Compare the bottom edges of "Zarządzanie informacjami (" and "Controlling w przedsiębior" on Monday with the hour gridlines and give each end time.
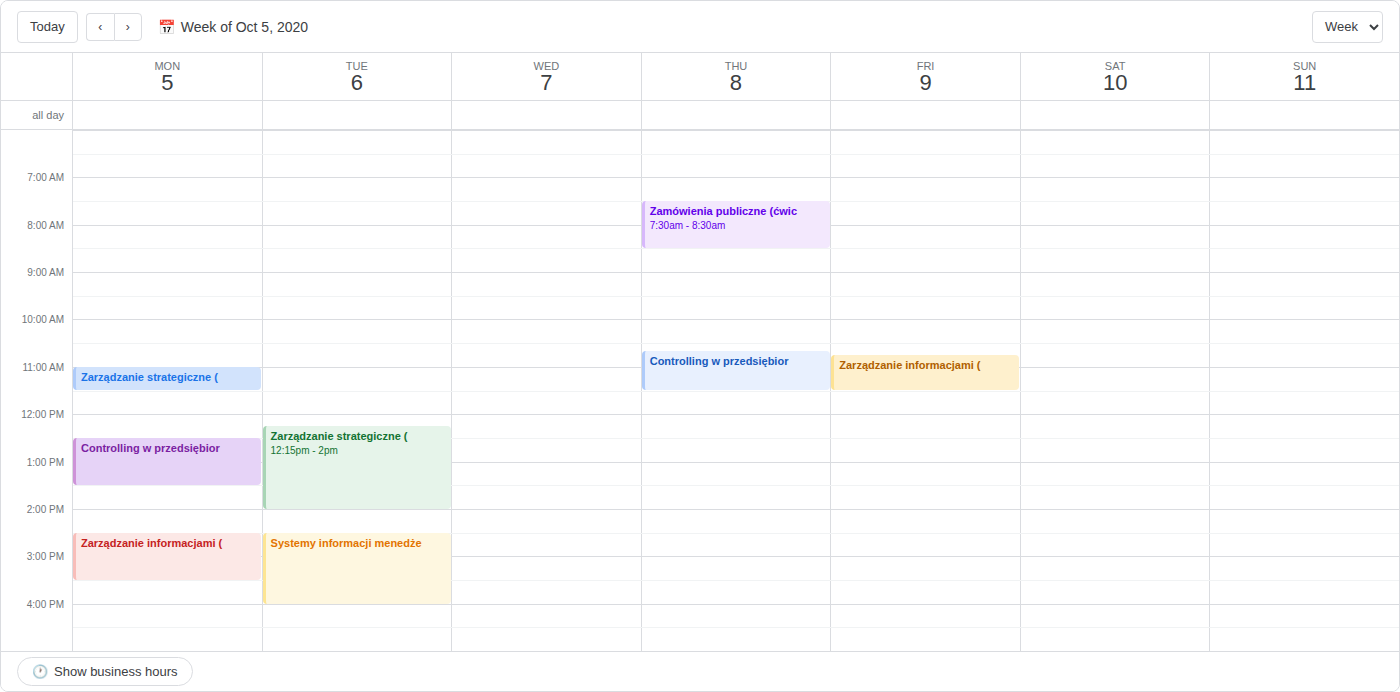
"Zarządzanie informacjami (": 3:30 PM, halfway between the 3 PM and 4 PM lines. "Controlling w przedsiębior": 1:30 PM, halfway between the 1 PM and 2 PM lines.